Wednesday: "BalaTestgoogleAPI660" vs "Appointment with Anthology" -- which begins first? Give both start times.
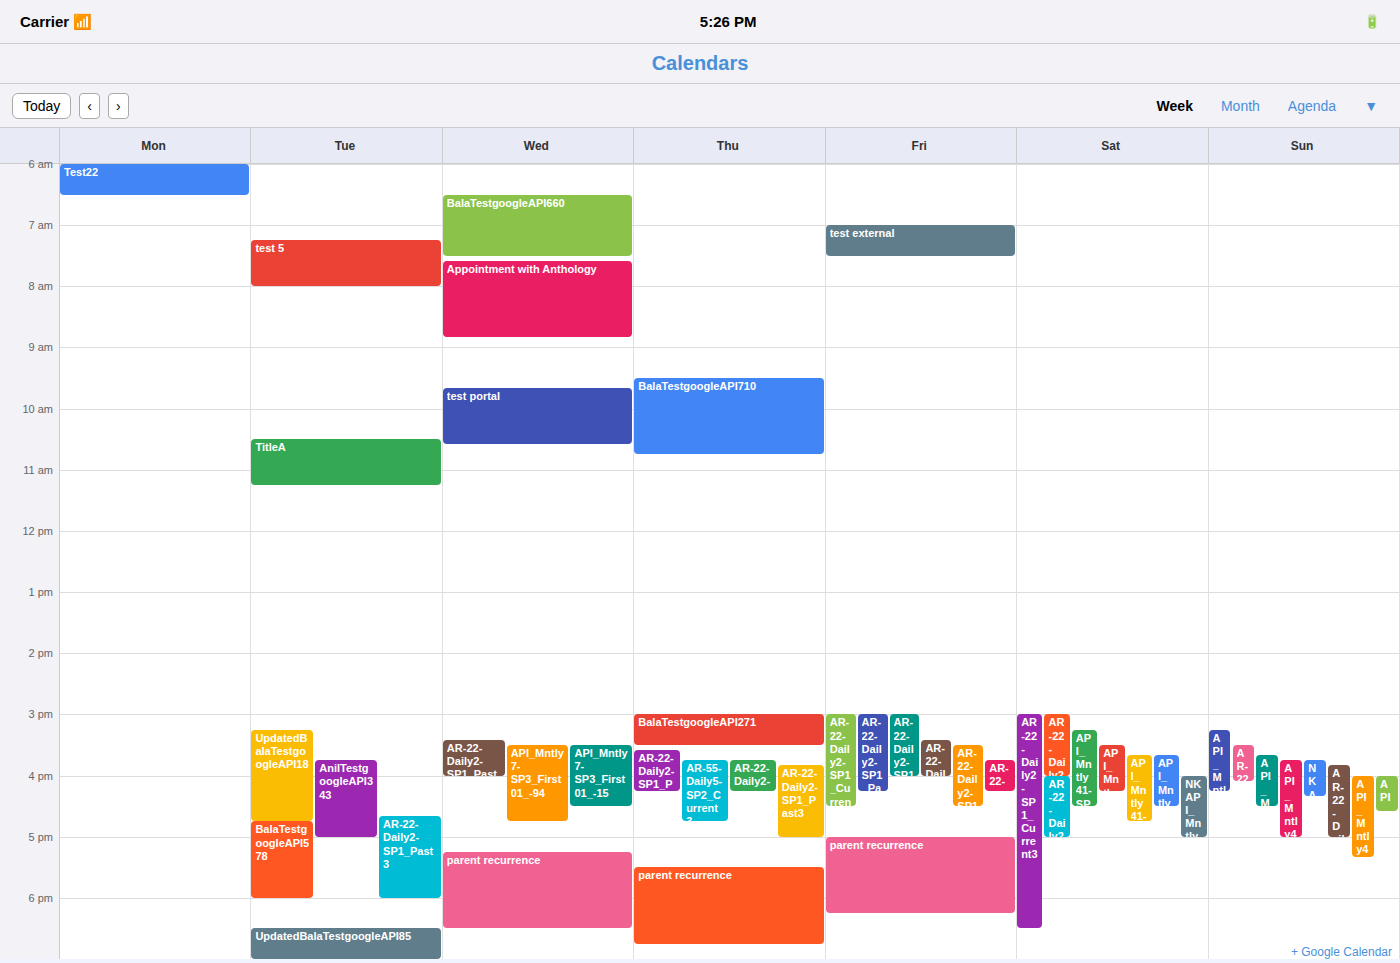
"BalaTestgoogleAPI660" 06:30; "Appointment with Anthology" 07:35.